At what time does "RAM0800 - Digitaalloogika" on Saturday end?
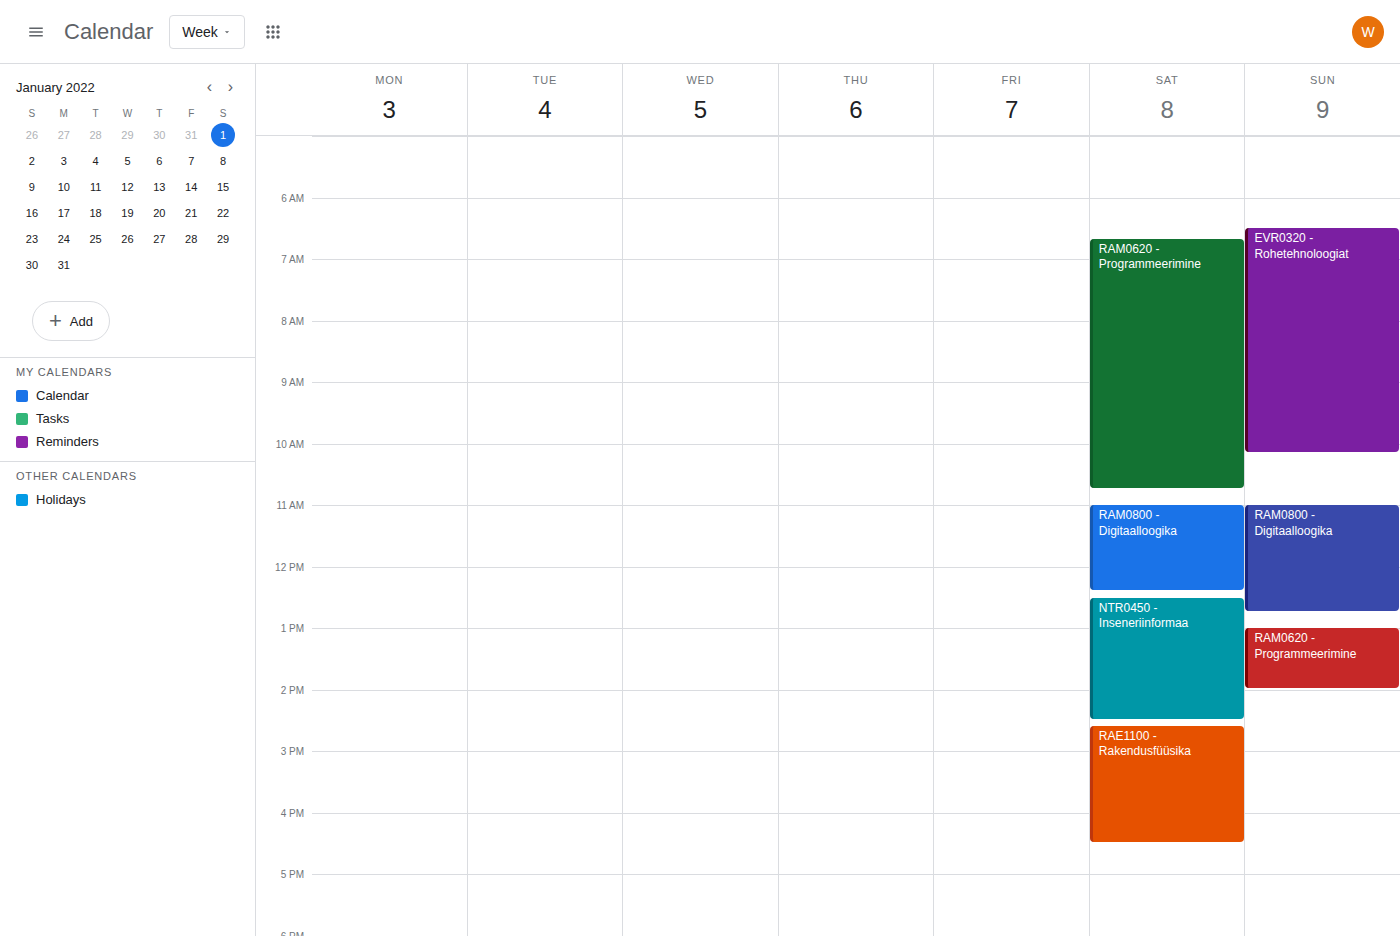
12:25 PM